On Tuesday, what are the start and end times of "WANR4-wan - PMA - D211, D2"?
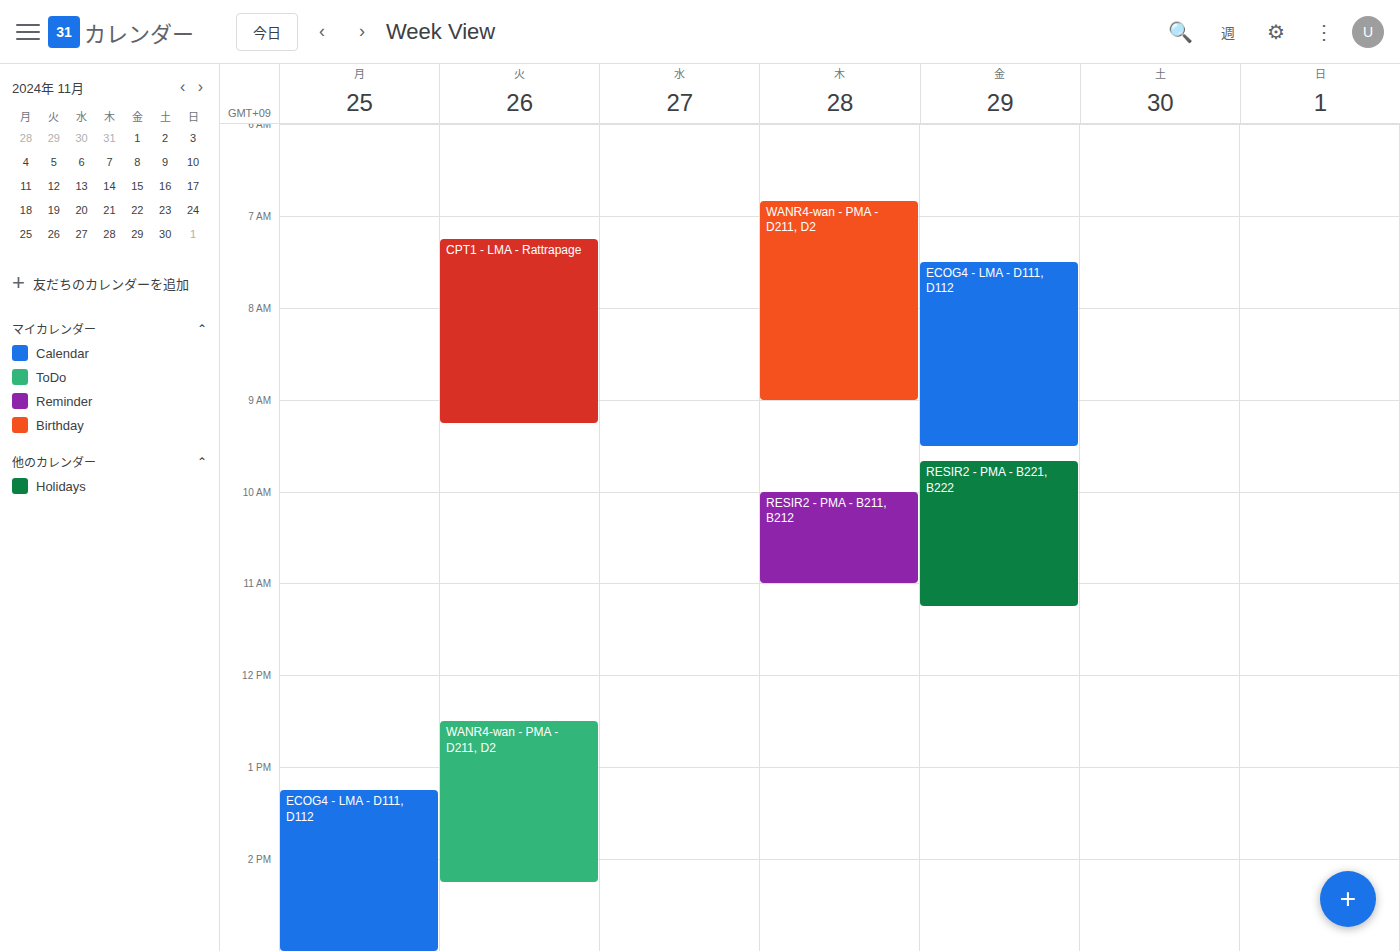
12:30 PM to 2:15 PM